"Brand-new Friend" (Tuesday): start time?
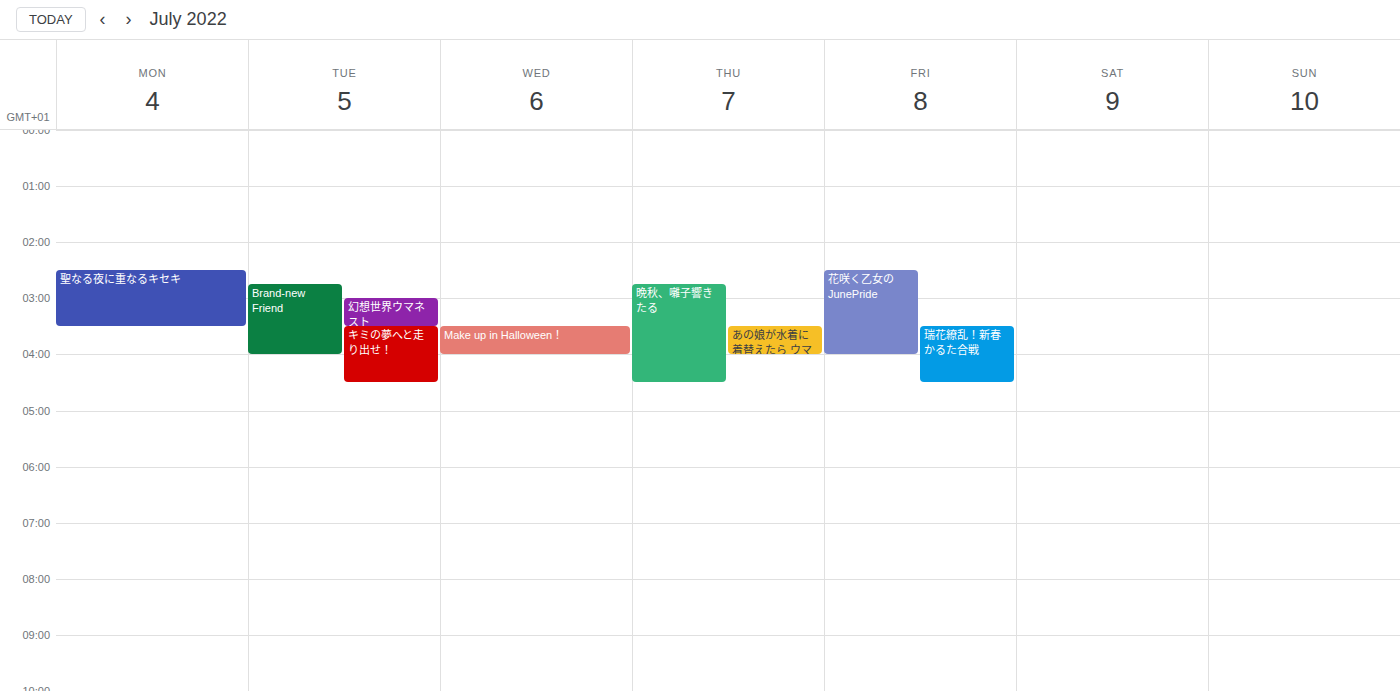
02:45